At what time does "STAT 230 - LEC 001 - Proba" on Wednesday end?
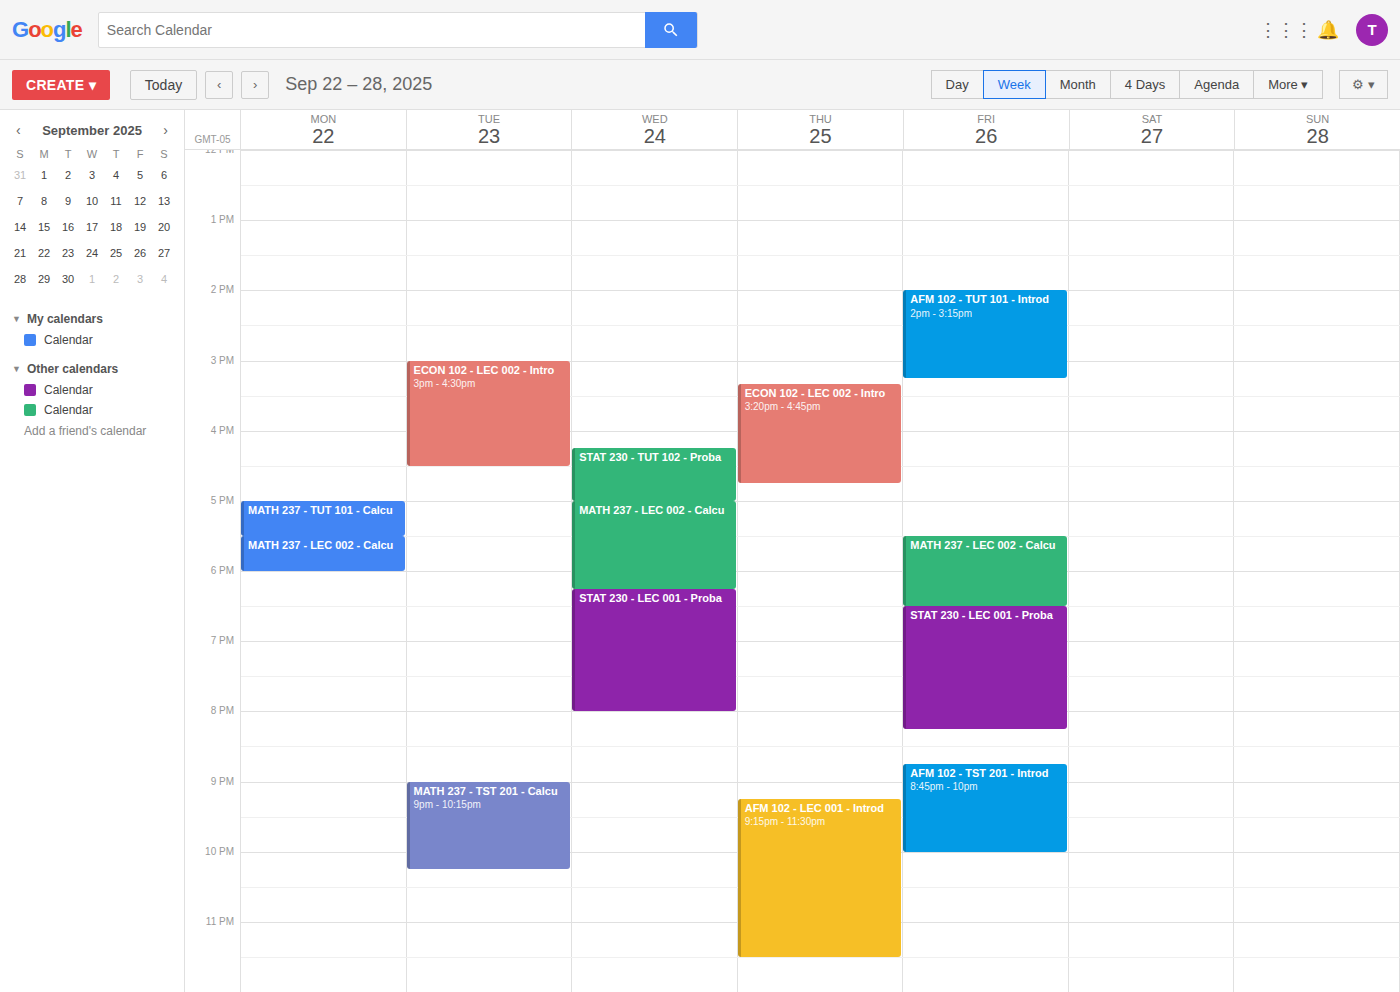
8:00 PM